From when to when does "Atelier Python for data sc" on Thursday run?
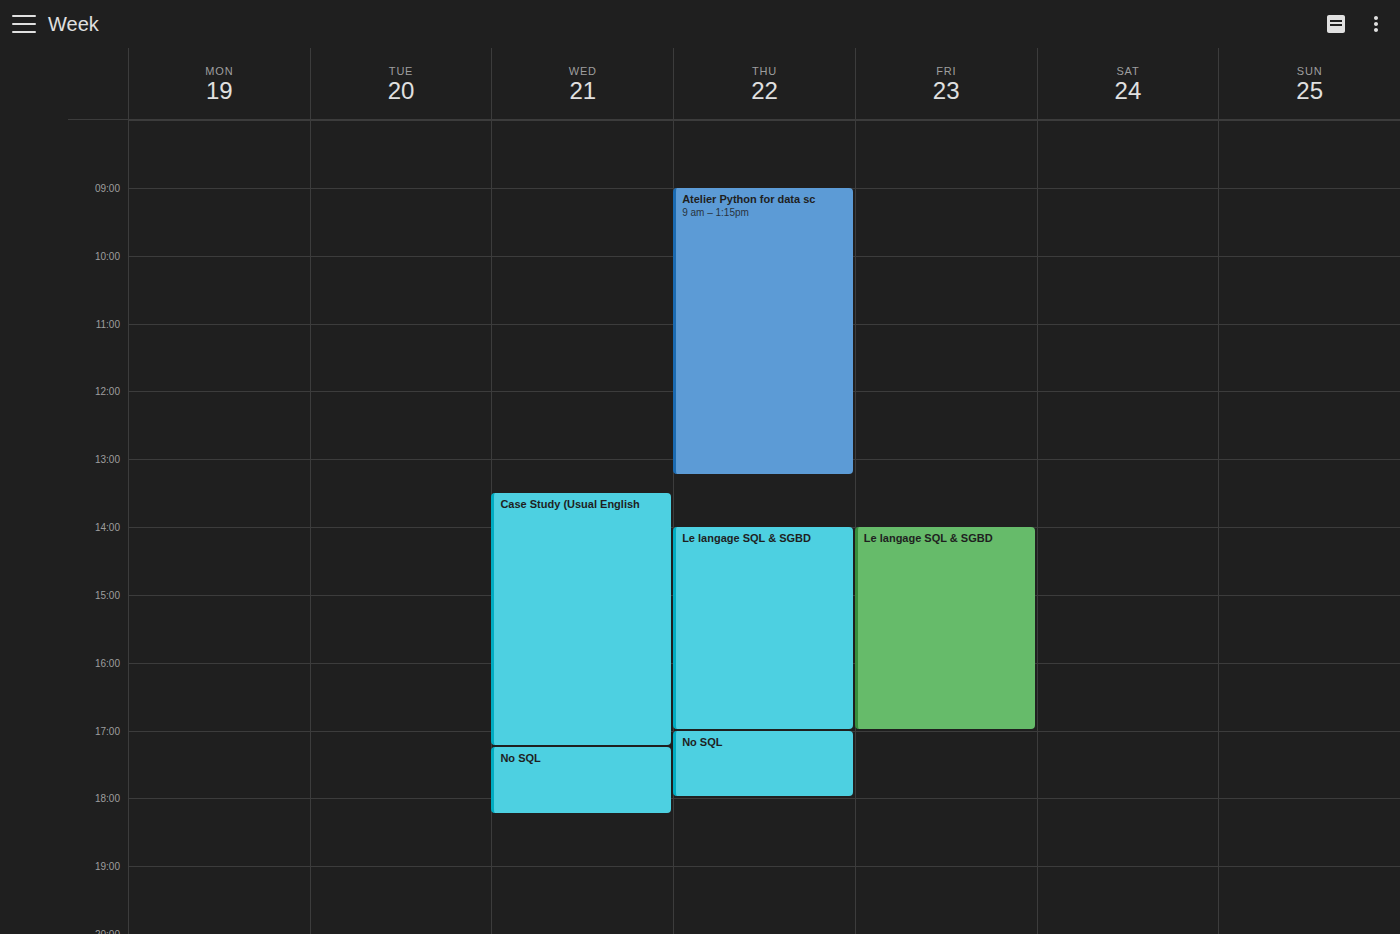
9:00 AM to 1:15 PM